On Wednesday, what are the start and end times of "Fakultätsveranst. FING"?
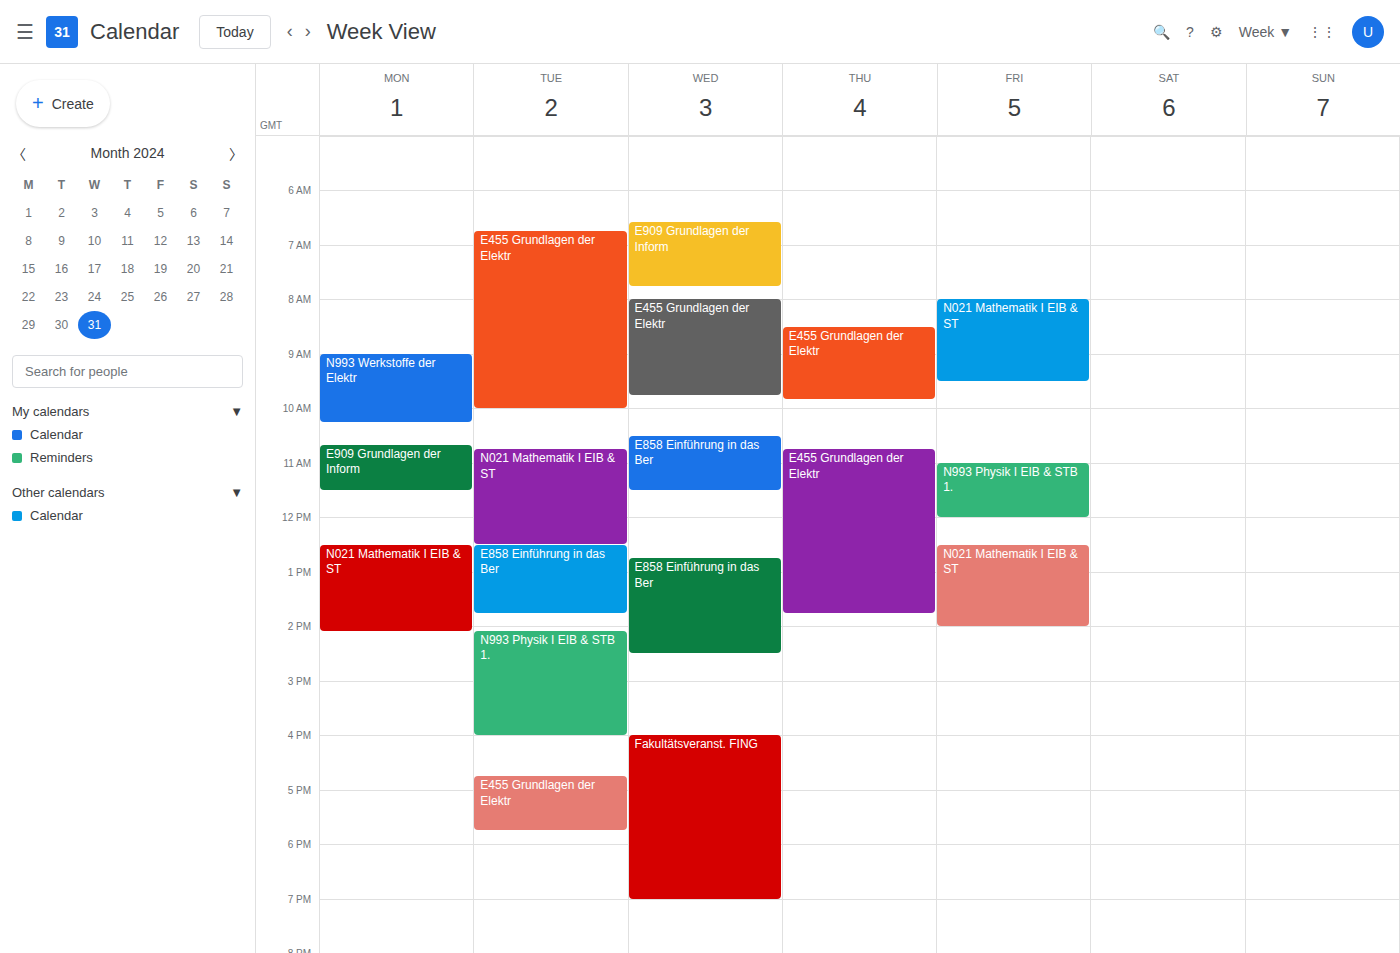
4:00 PM to 7:00 PM